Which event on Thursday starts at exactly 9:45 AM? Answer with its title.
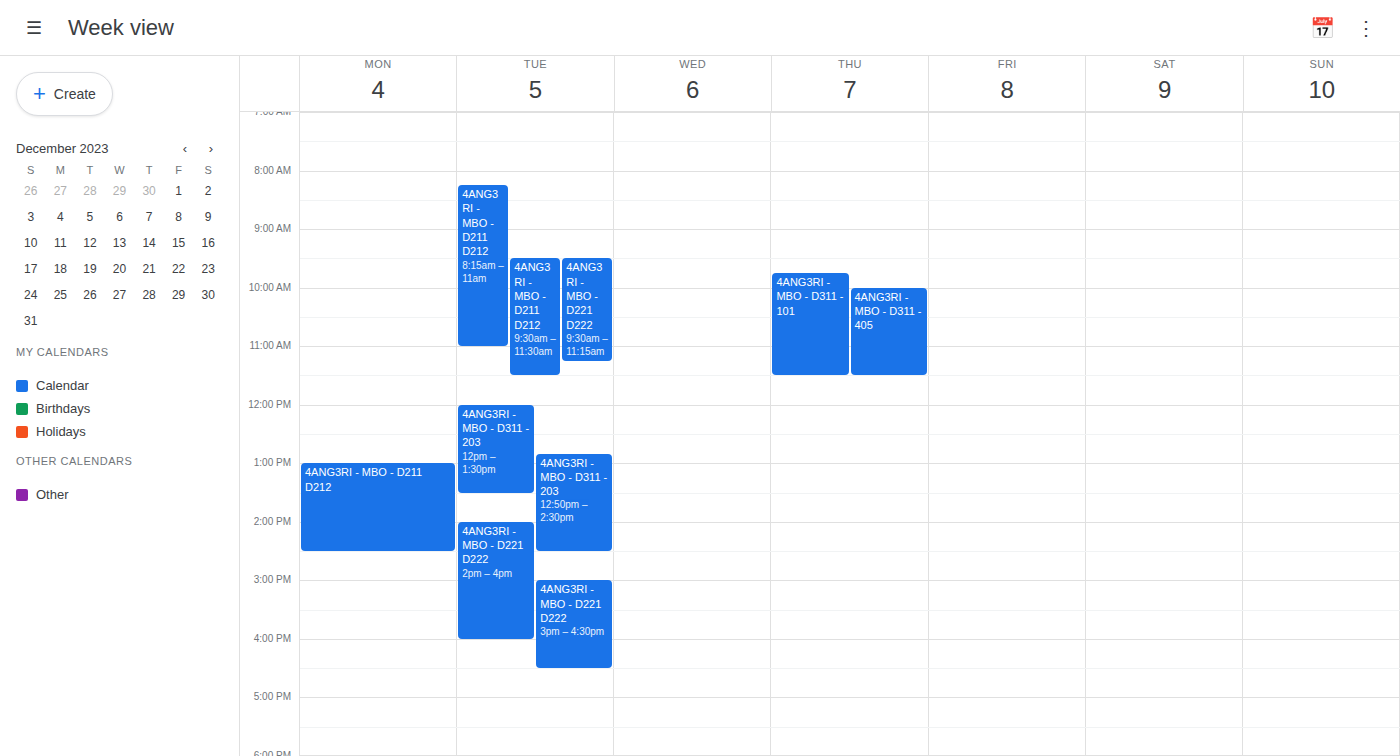
"4ANG3RI - MBO - D311 - 101"